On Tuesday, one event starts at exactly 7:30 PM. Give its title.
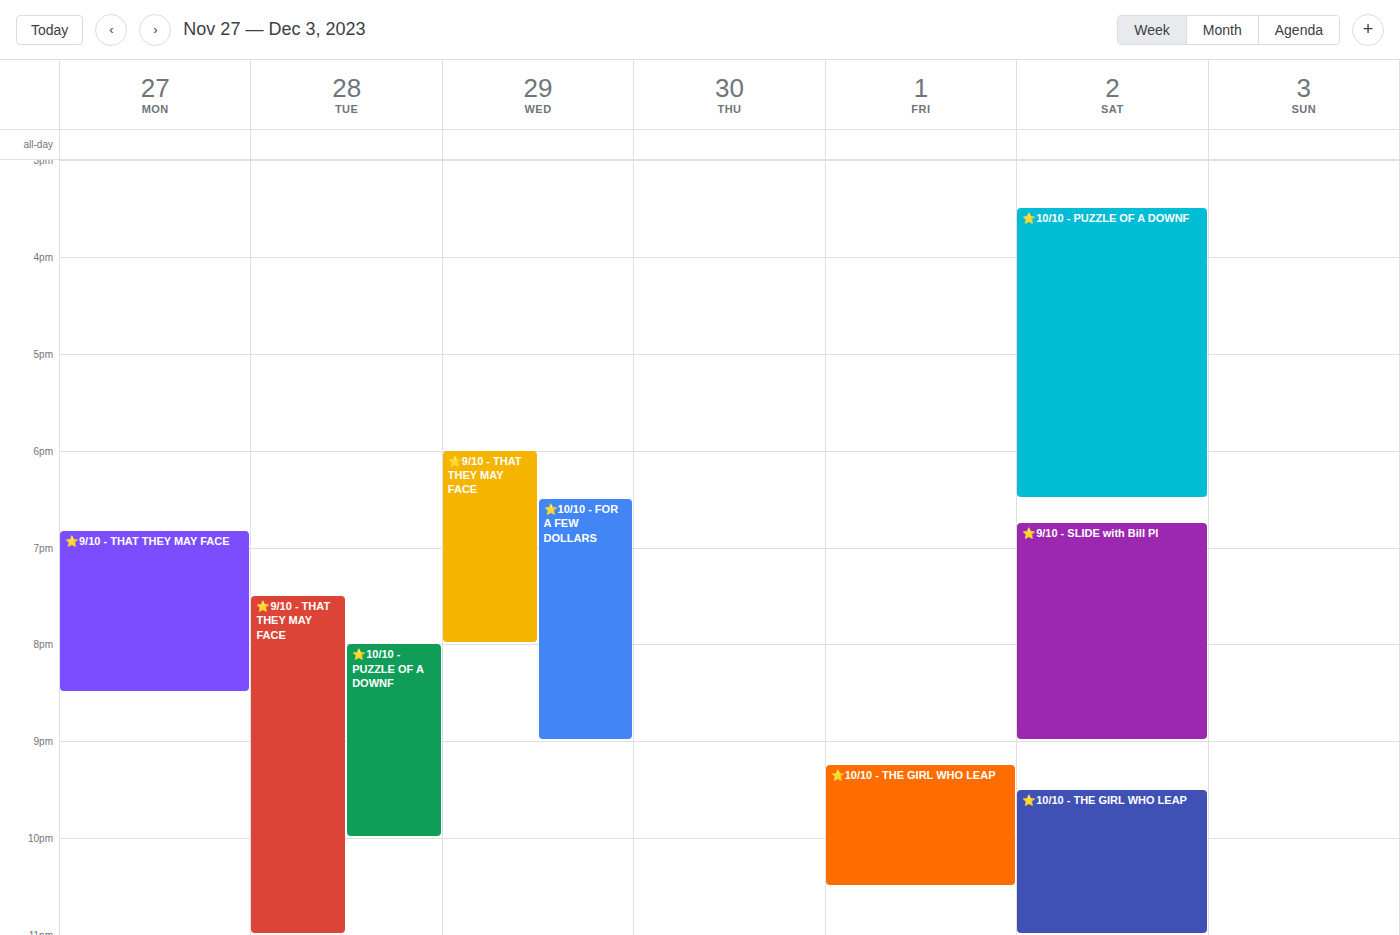
"⭐9/10 - THAT THEY MAY FACE"